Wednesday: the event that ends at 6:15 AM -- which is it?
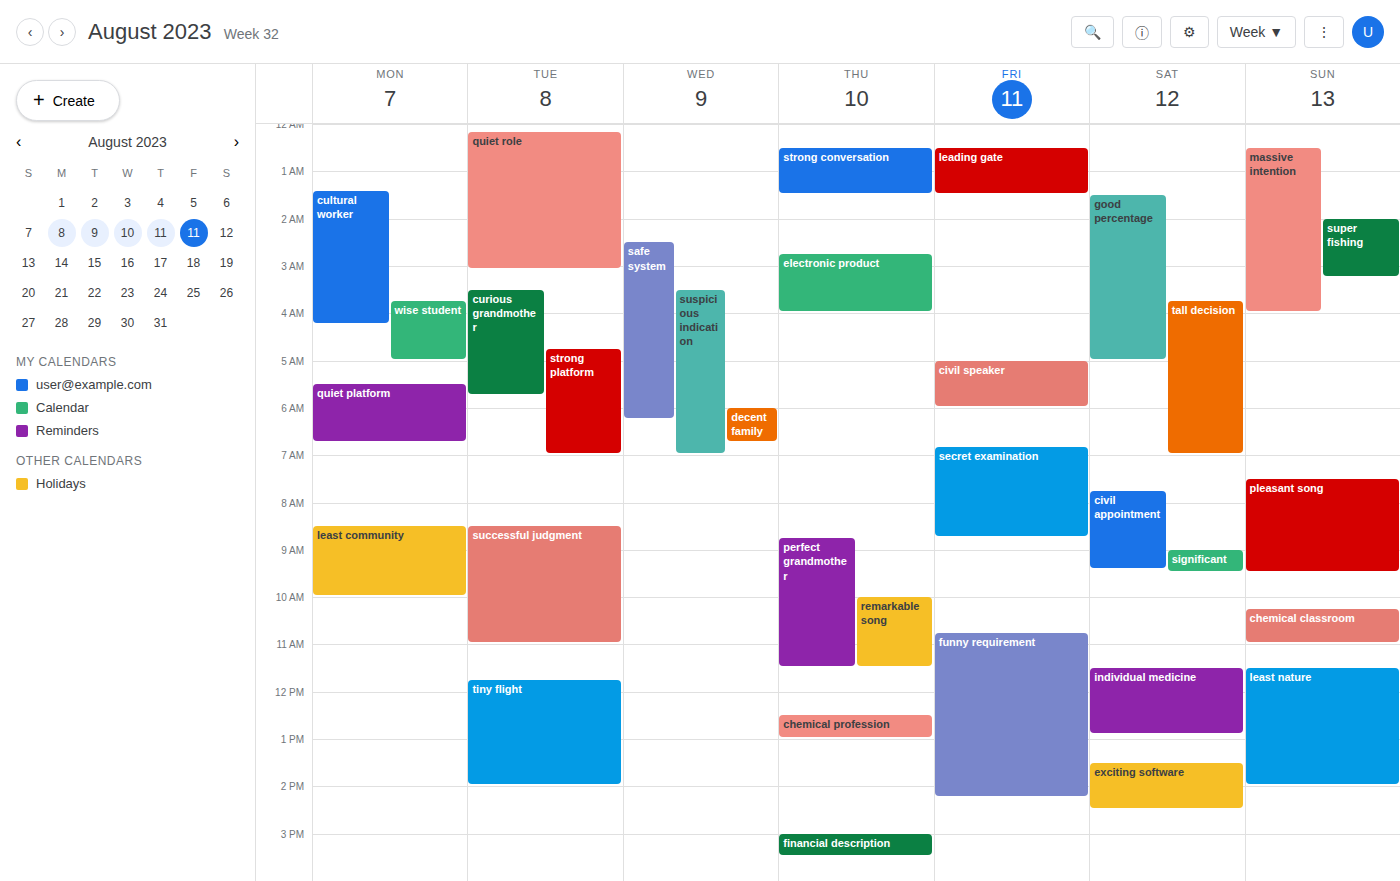
"safe system"